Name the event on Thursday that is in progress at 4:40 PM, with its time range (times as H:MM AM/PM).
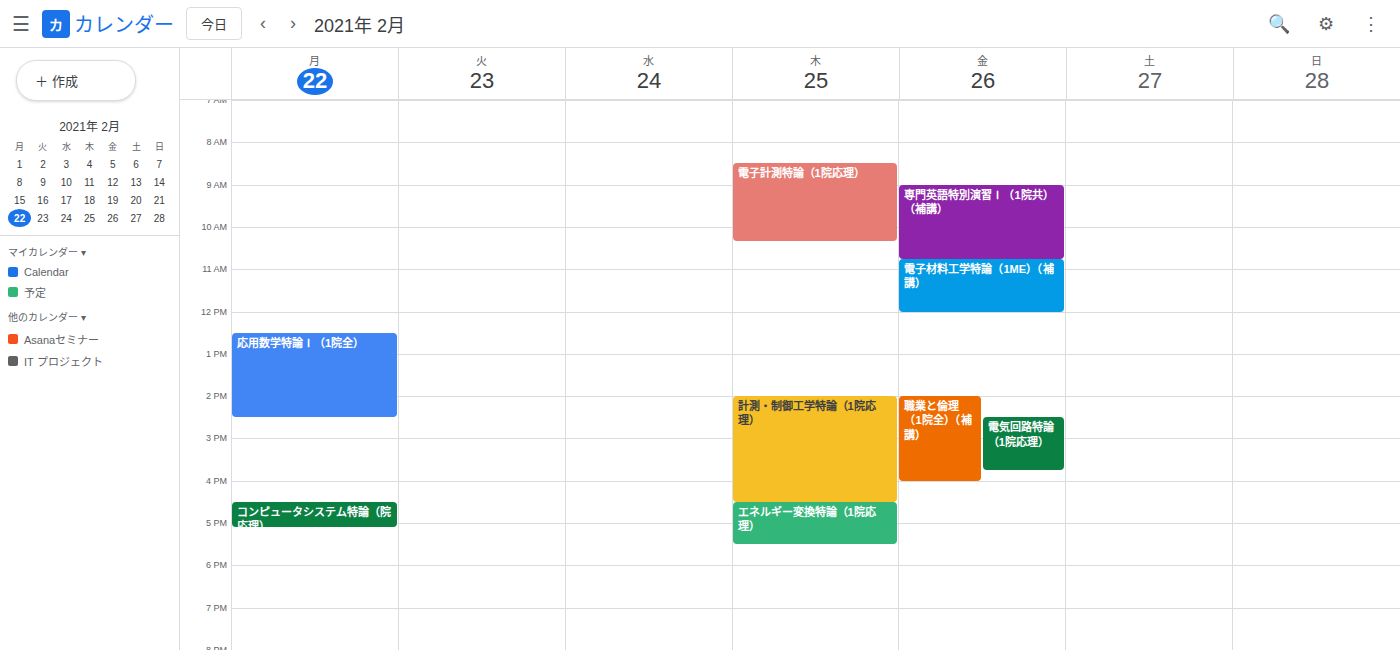
"エネルギー変換特論（1院応理）", 4:30 PM to 5:30 PM